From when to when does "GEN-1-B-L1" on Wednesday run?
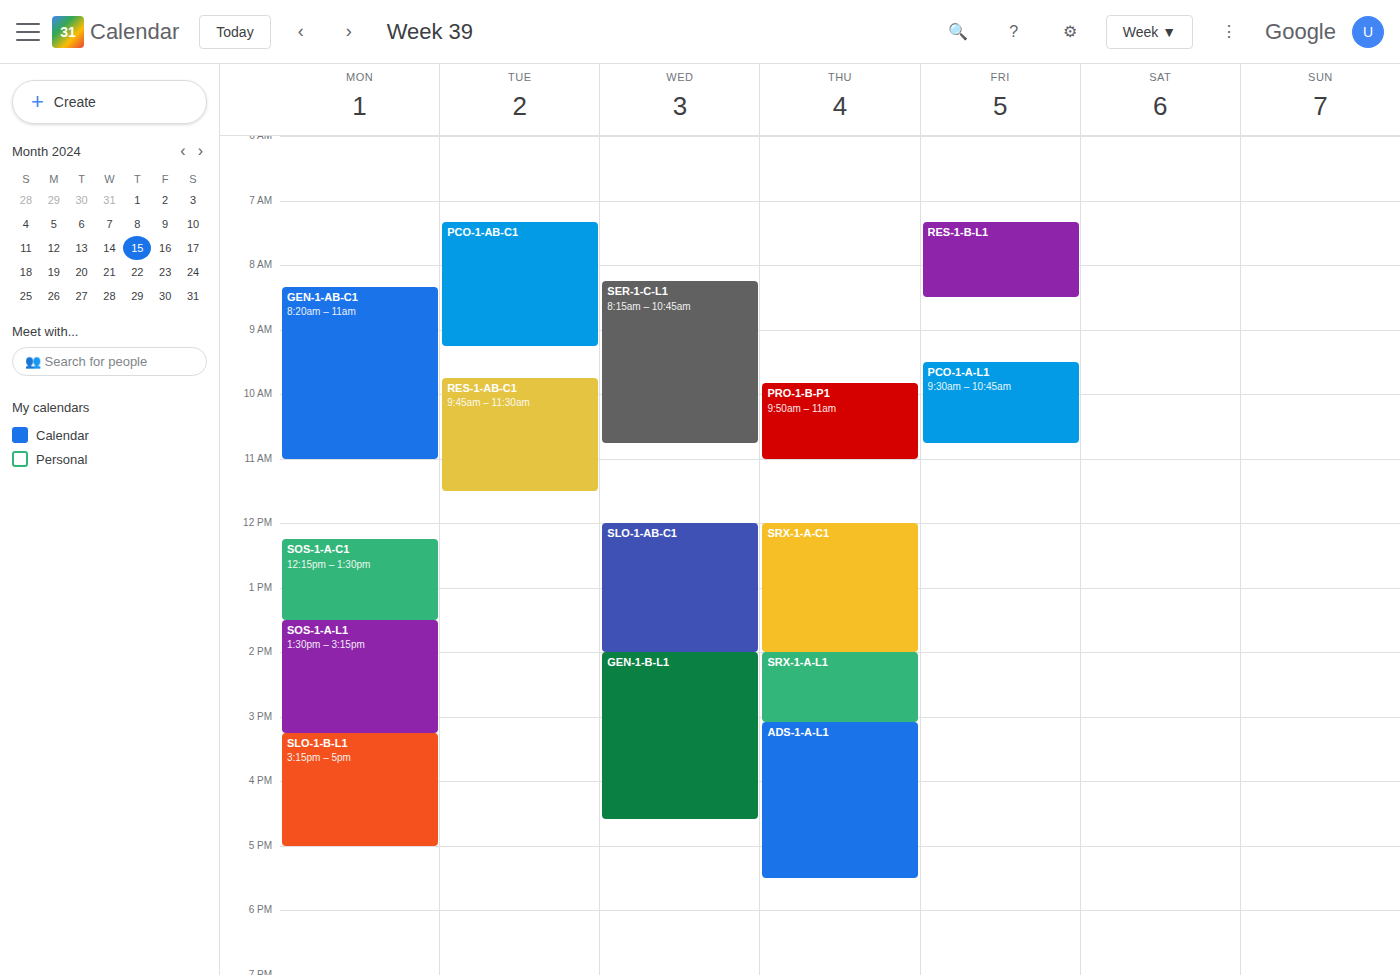
2:00 PM to 4:35 PM